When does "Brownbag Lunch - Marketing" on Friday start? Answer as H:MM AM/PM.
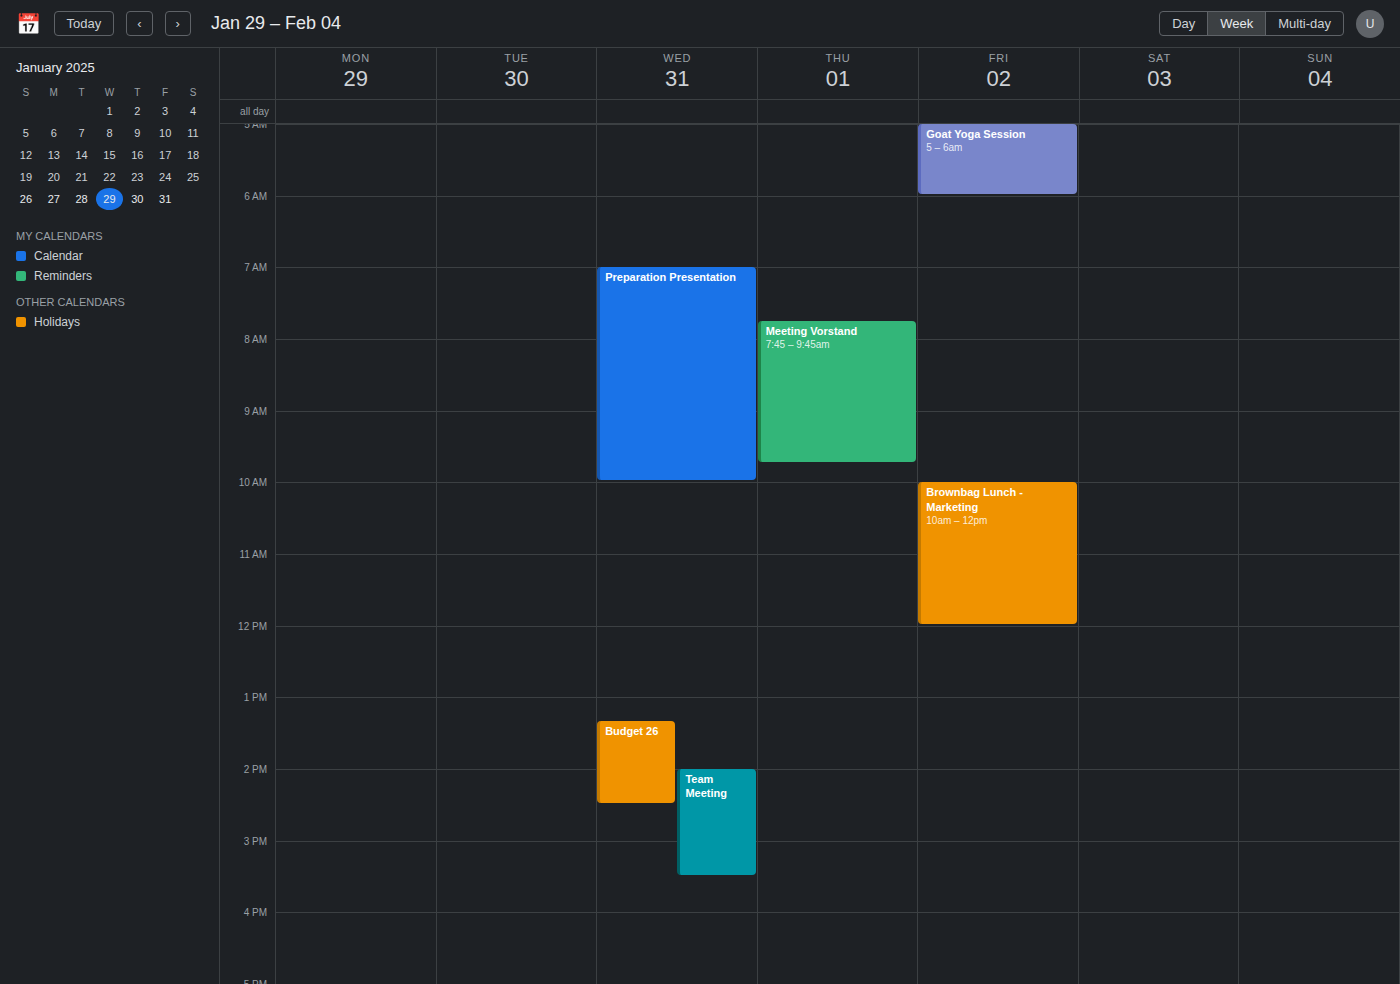
10:00 AM